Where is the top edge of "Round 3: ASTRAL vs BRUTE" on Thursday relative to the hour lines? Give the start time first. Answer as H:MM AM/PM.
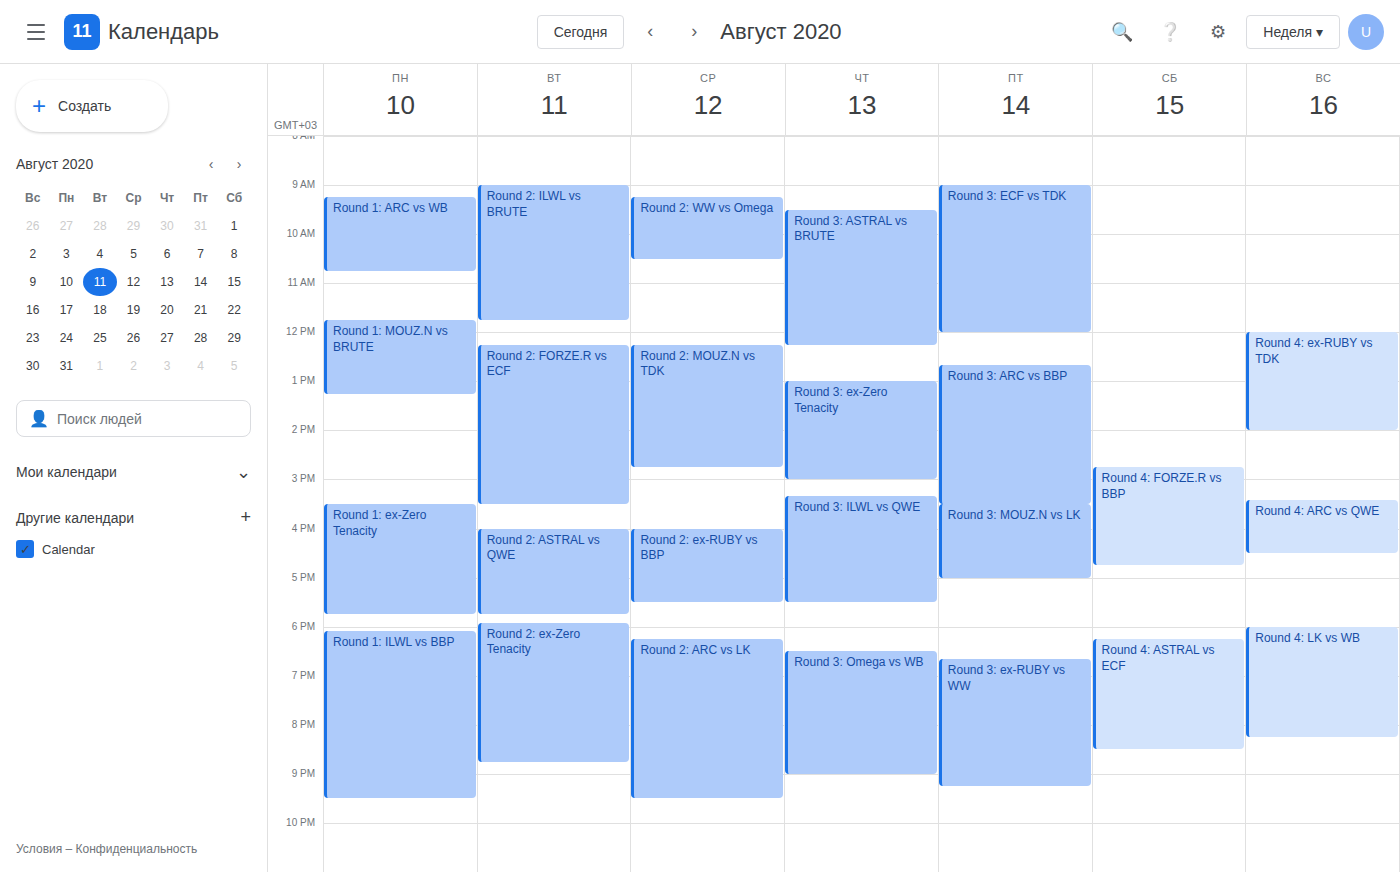
9:30 AM -- halfway between the 9 AM and 10 AM lines.